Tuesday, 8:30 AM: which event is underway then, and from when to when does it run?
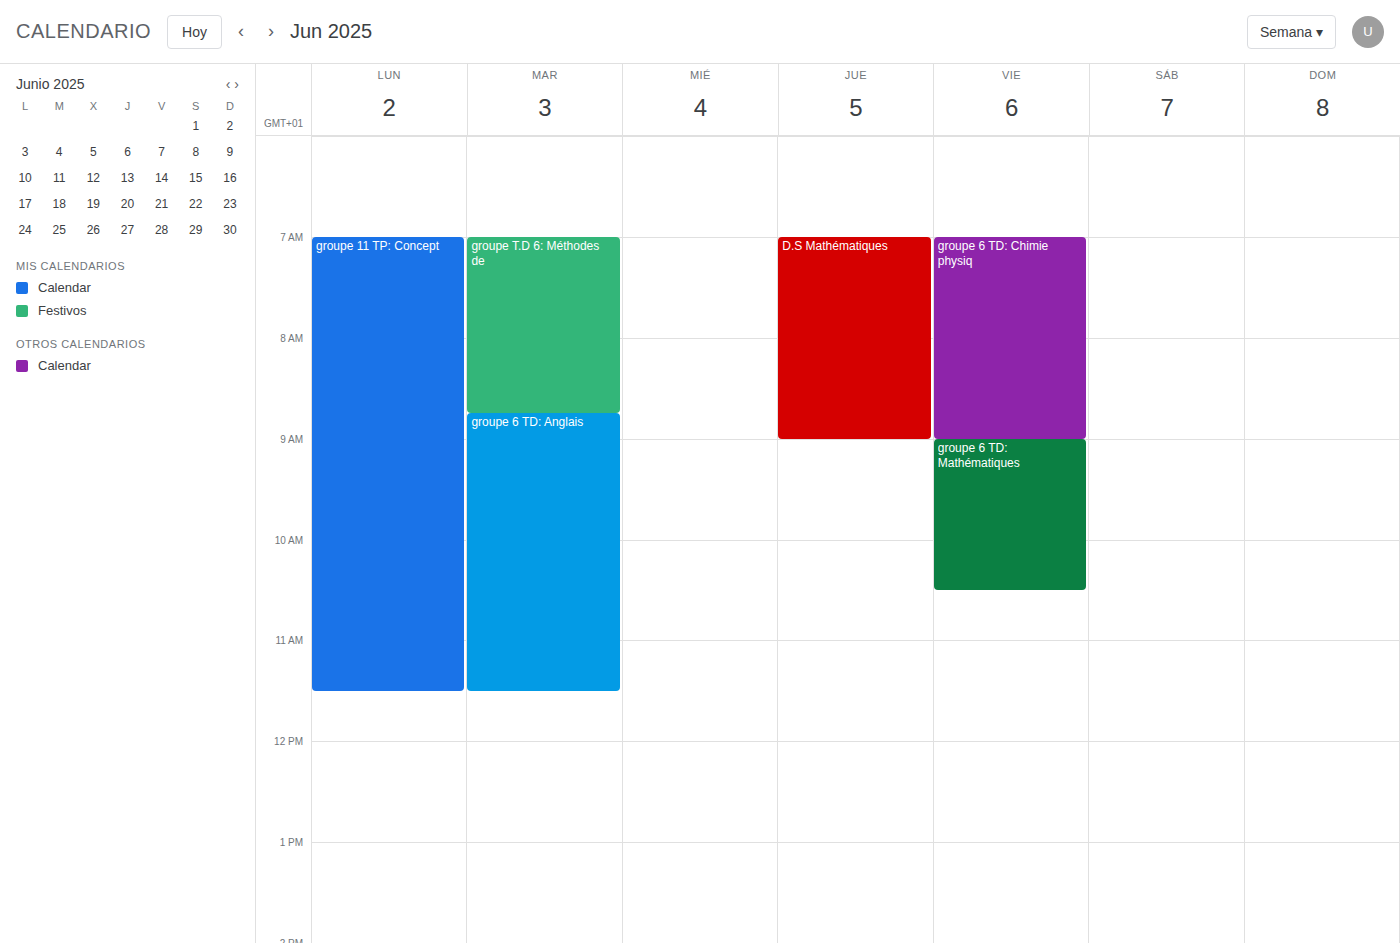
"groupe T.D 6: Méthodes de", 7:00 AM to 8:45 AM